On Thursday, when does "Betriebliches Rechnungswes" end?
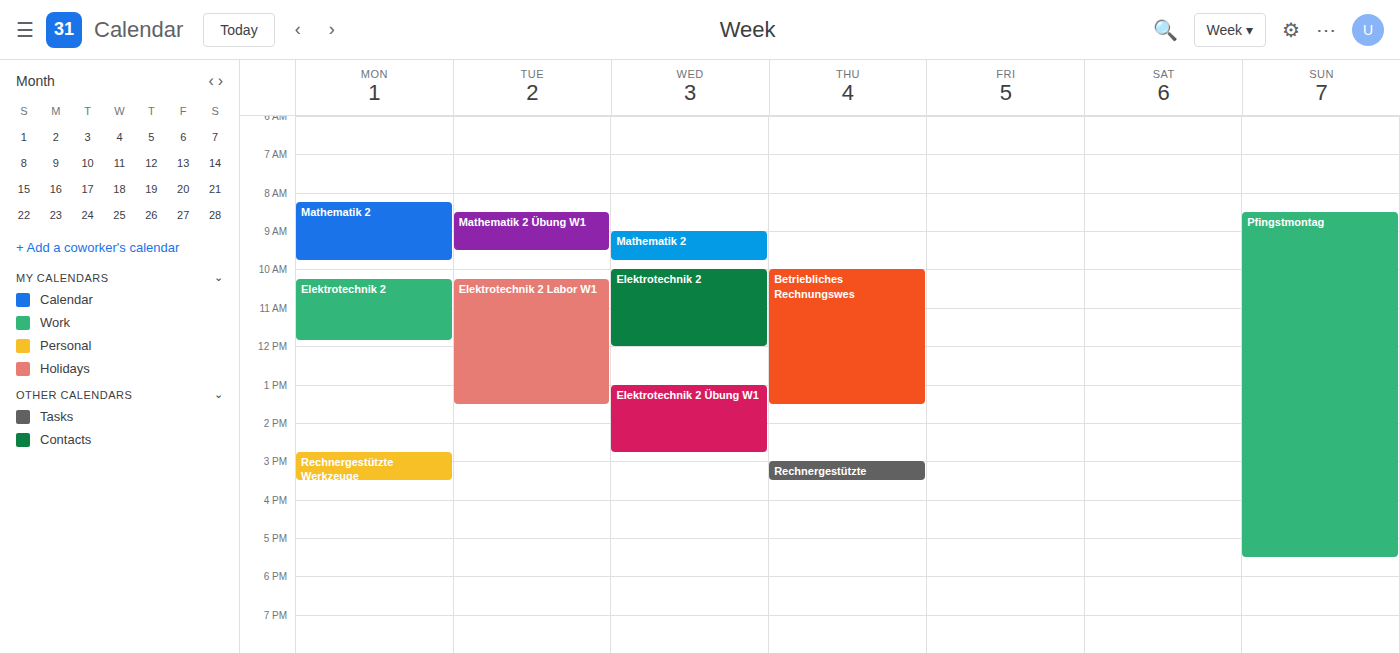
1:30 PM